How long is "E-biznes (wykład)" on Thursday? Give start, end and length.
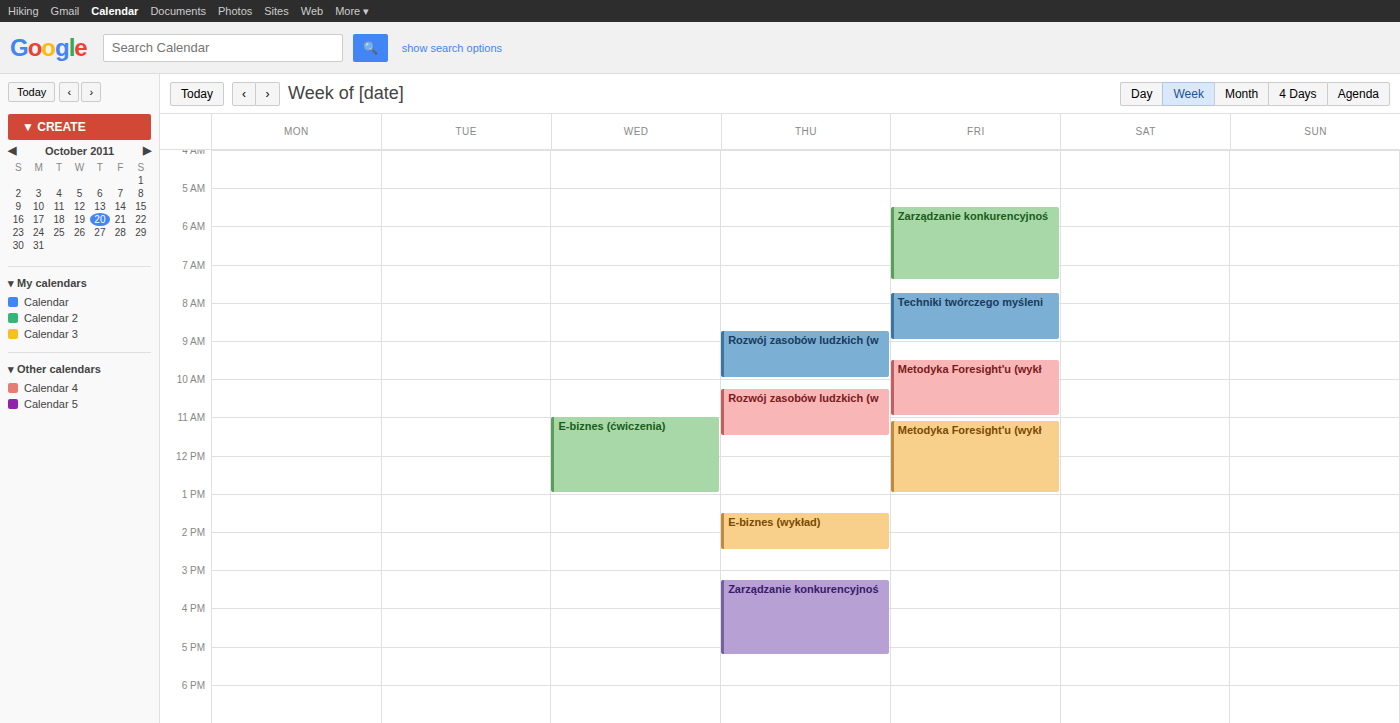
1:30 PM to 2:30 PM, 1 hour